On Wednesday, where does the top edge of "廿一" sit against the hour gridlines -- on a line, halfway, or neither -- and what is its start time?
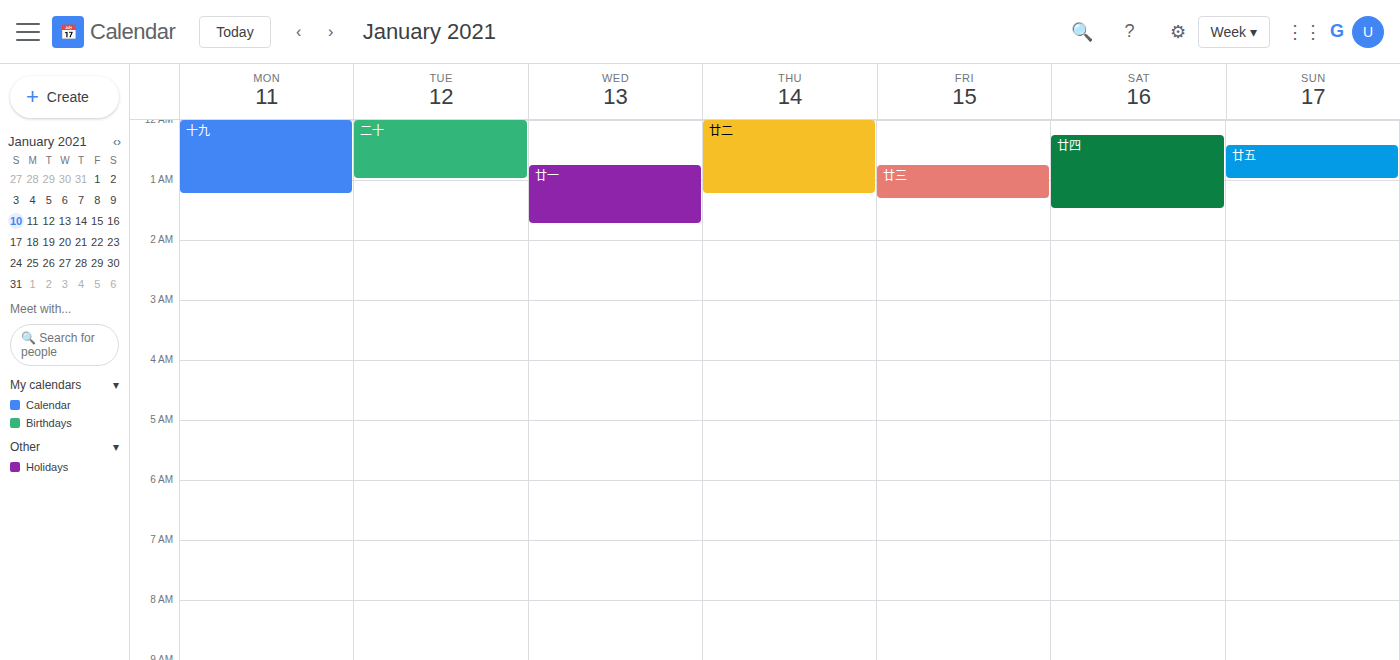
12:45 AM -- neither: three quarters of the way from the 12 AM line to the 1 AM line.